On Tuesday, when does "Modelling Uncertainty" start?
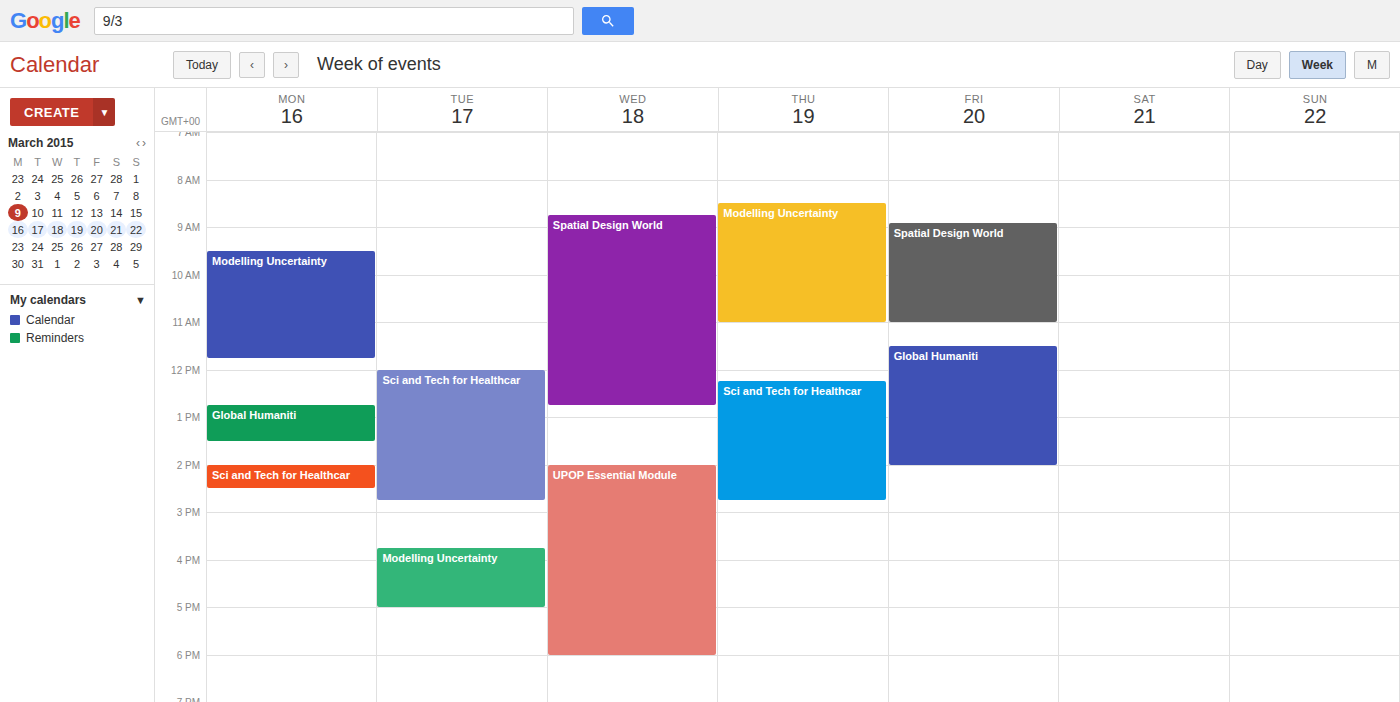
3:45 PM